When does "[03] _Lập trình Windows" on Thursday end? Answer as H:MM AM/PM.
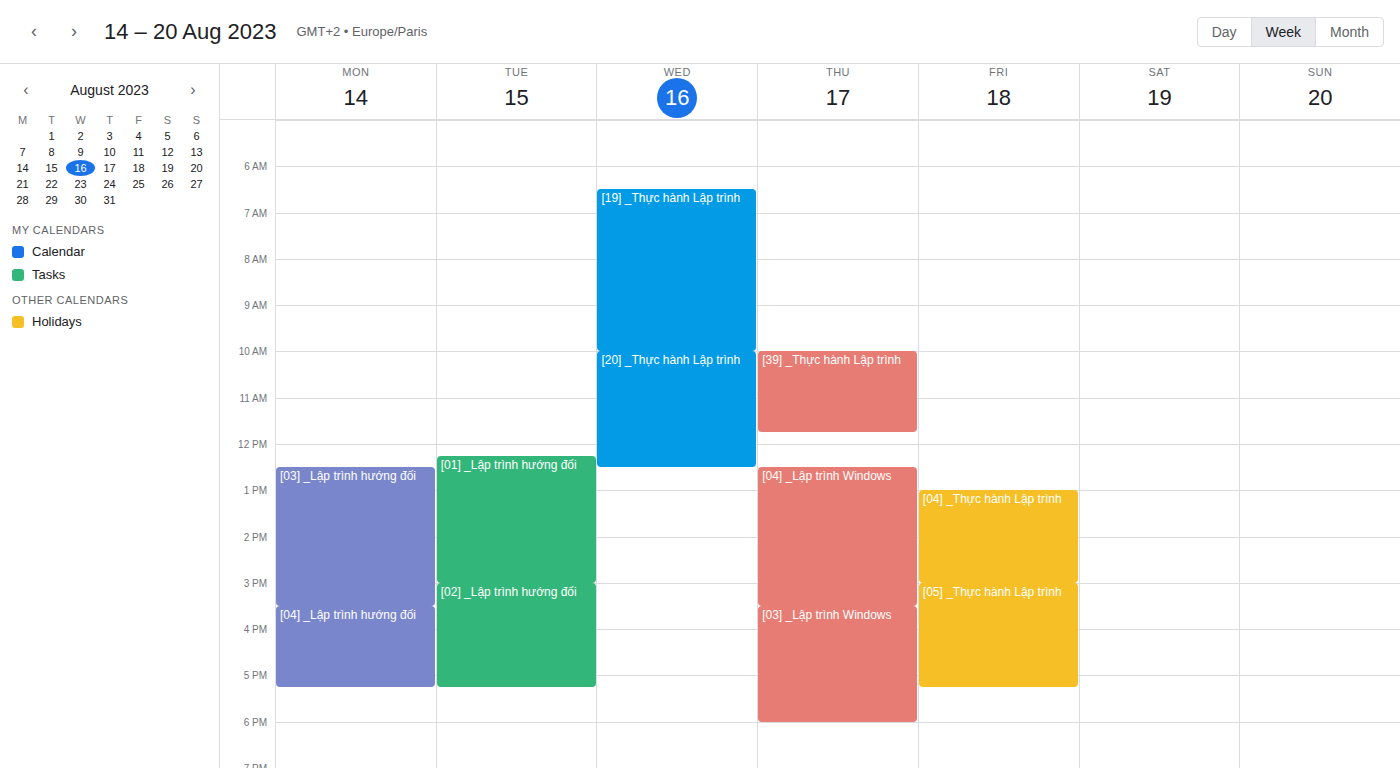
6:00 PM